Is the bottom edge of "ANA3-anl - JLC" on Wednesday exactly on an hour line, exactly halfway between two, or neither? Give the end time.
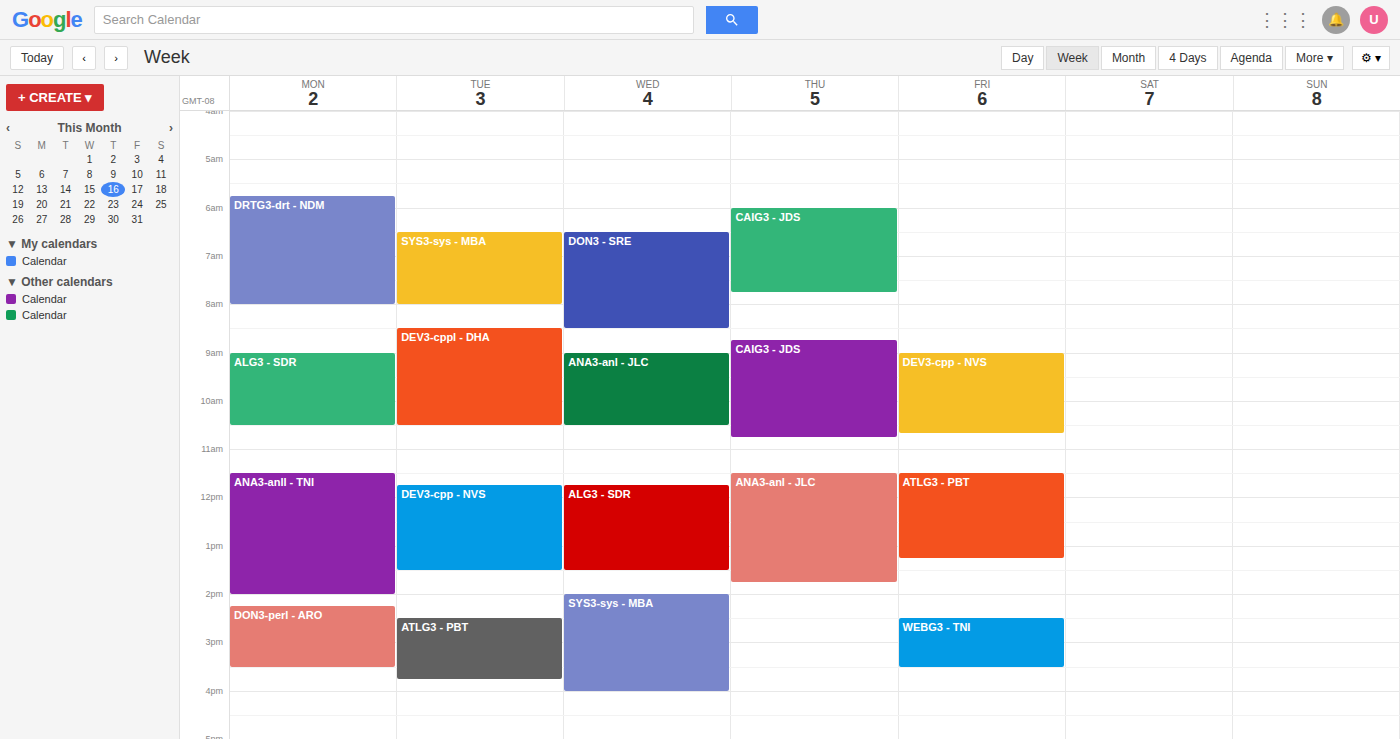
10:30 AM -- halfway between the 10 AM and 11 AM lines.